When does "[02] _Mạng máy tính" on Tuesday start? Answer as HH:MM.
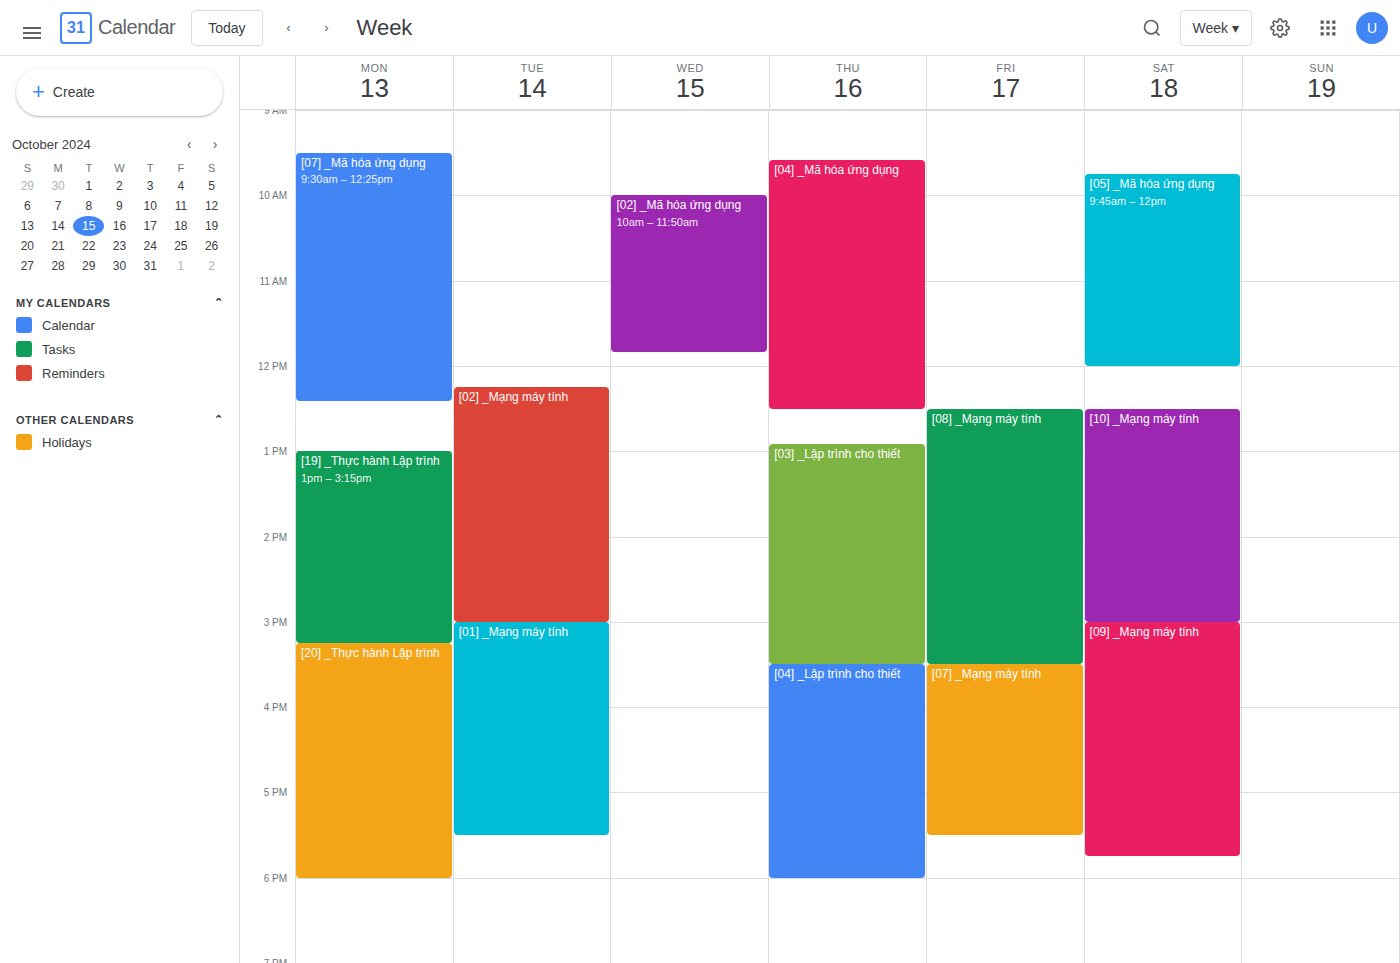
12:15